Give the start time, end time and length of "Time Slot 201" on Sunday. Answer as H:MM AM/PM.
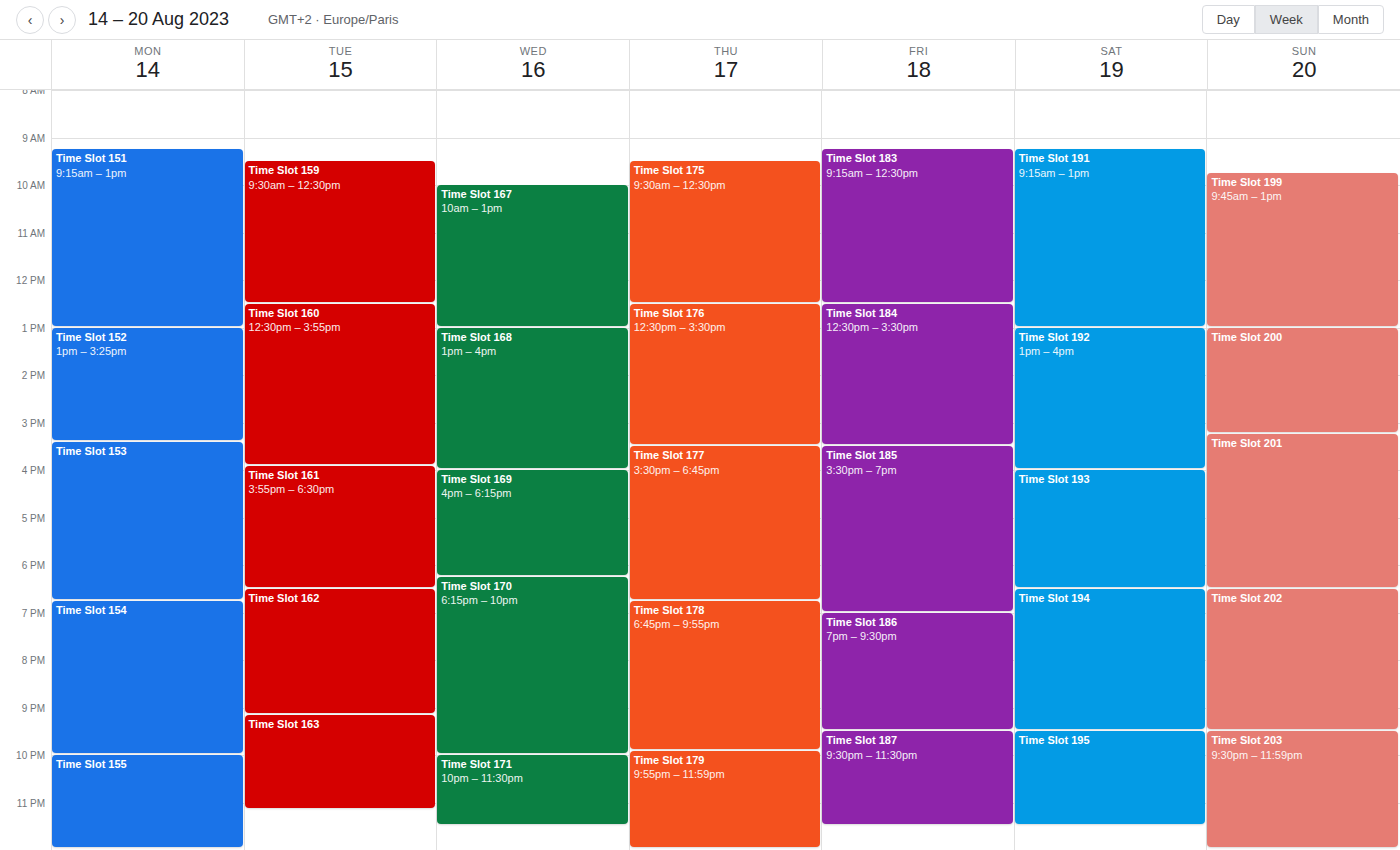
3:15 PM to 6:30 PM, 3 hours 15 minutes